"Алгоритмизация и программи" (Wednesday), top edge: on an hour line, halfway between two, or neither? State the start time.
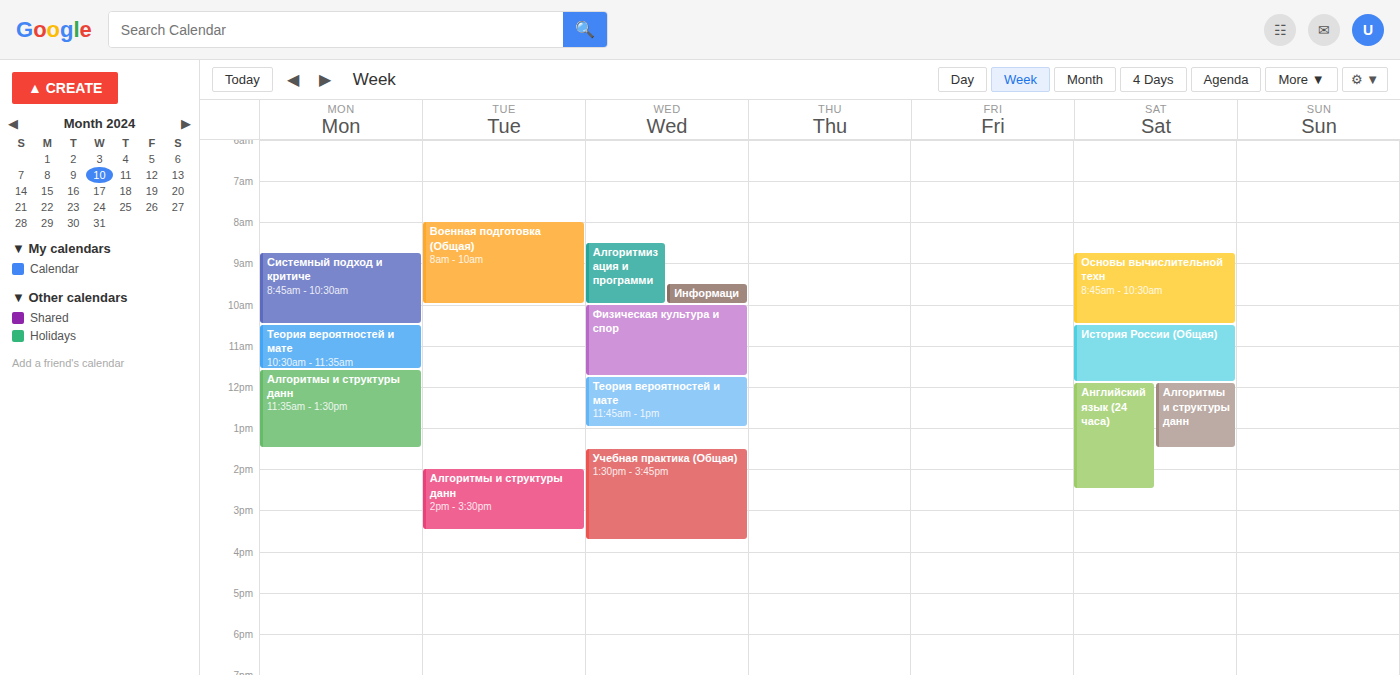
8:30 AM -- halfway between the 8 AM and 9 AM lines.